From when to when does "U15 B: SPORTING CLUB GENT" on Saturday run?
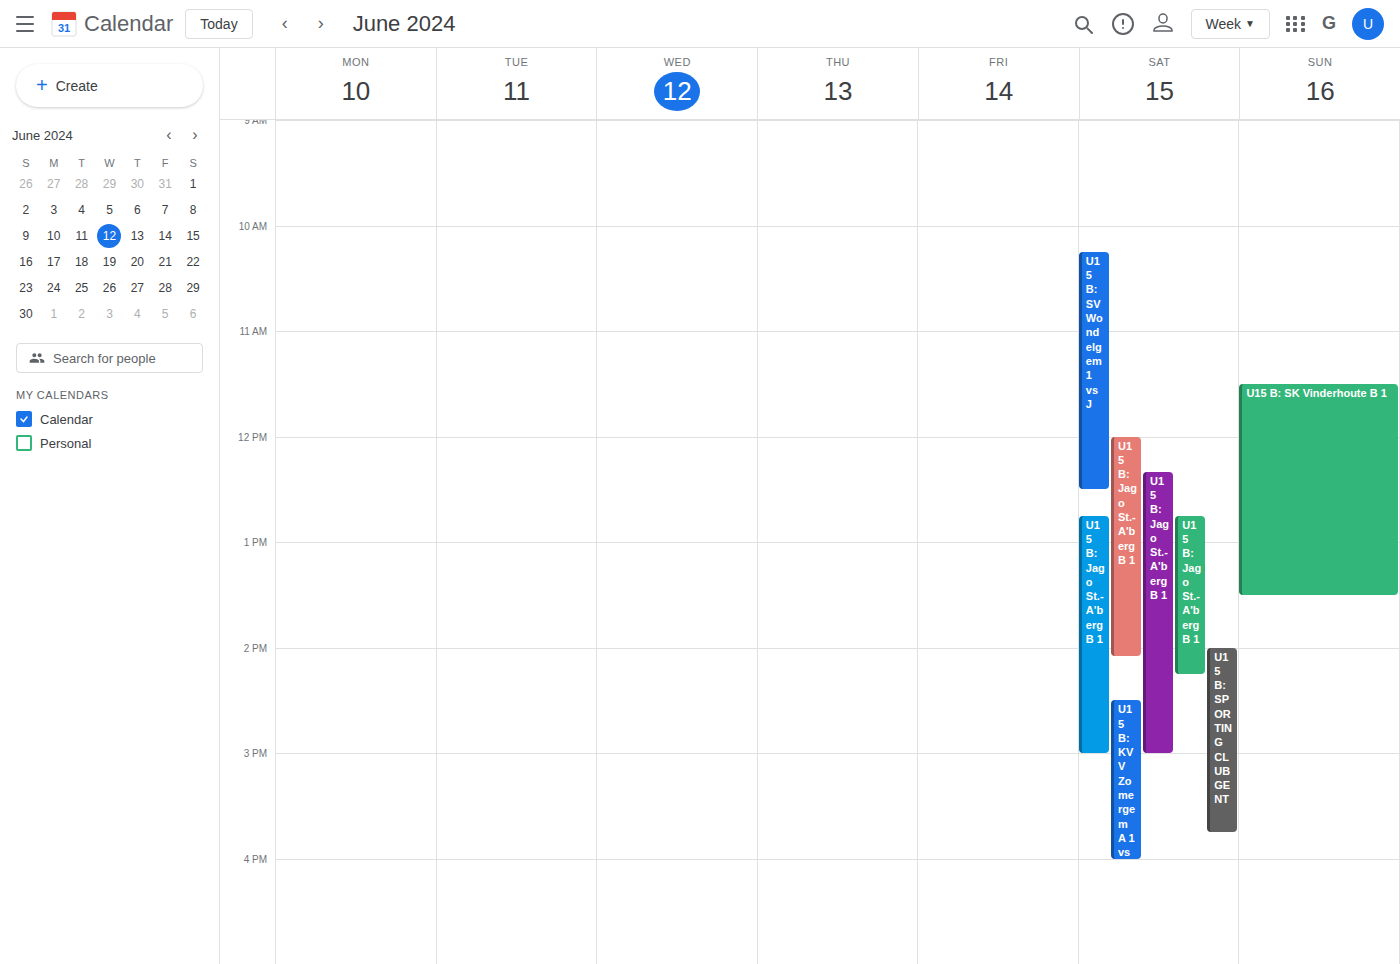
2:00 PM to 3:45 PM